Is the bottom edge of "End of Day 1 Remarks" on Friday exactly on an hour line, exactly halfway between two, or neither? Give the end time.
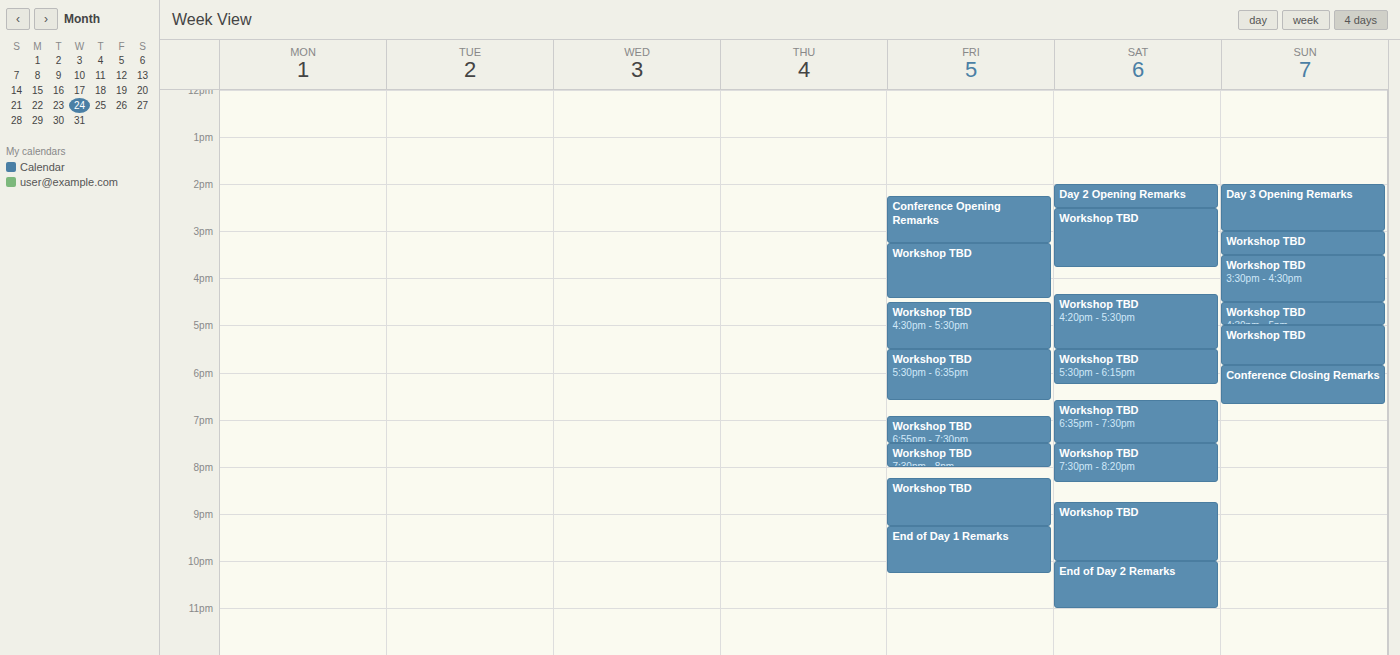
10:15 PM -- neither: a quarter of the way from the 10 PM line to the 11 PM line.